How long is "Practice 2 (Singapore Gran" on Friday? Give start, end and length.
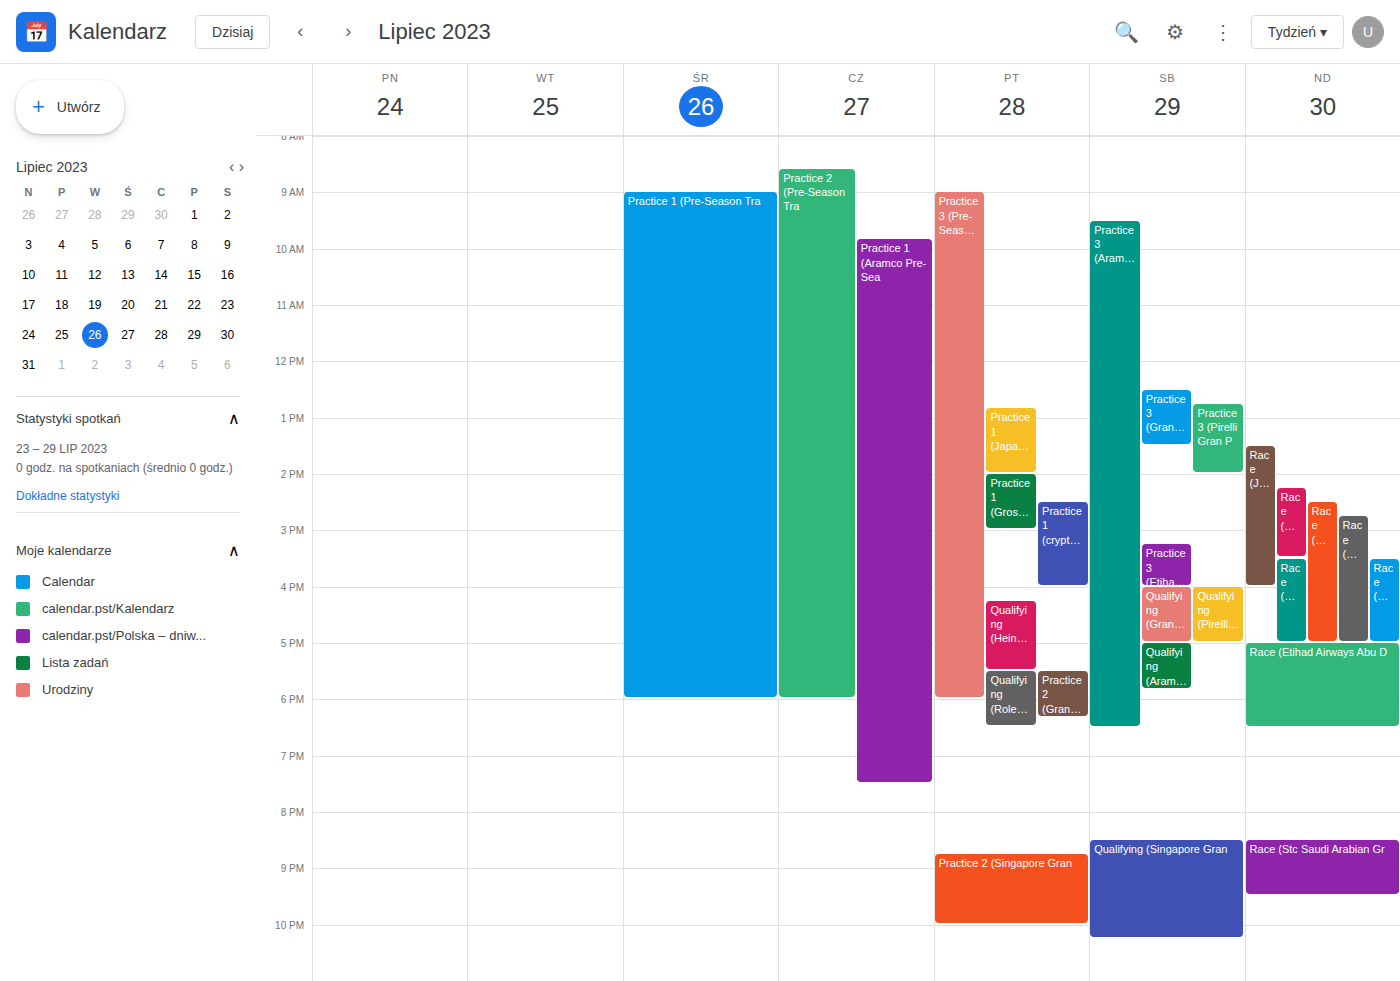
8:45 PM to 10:00 PM, 1 hour 15 minutes